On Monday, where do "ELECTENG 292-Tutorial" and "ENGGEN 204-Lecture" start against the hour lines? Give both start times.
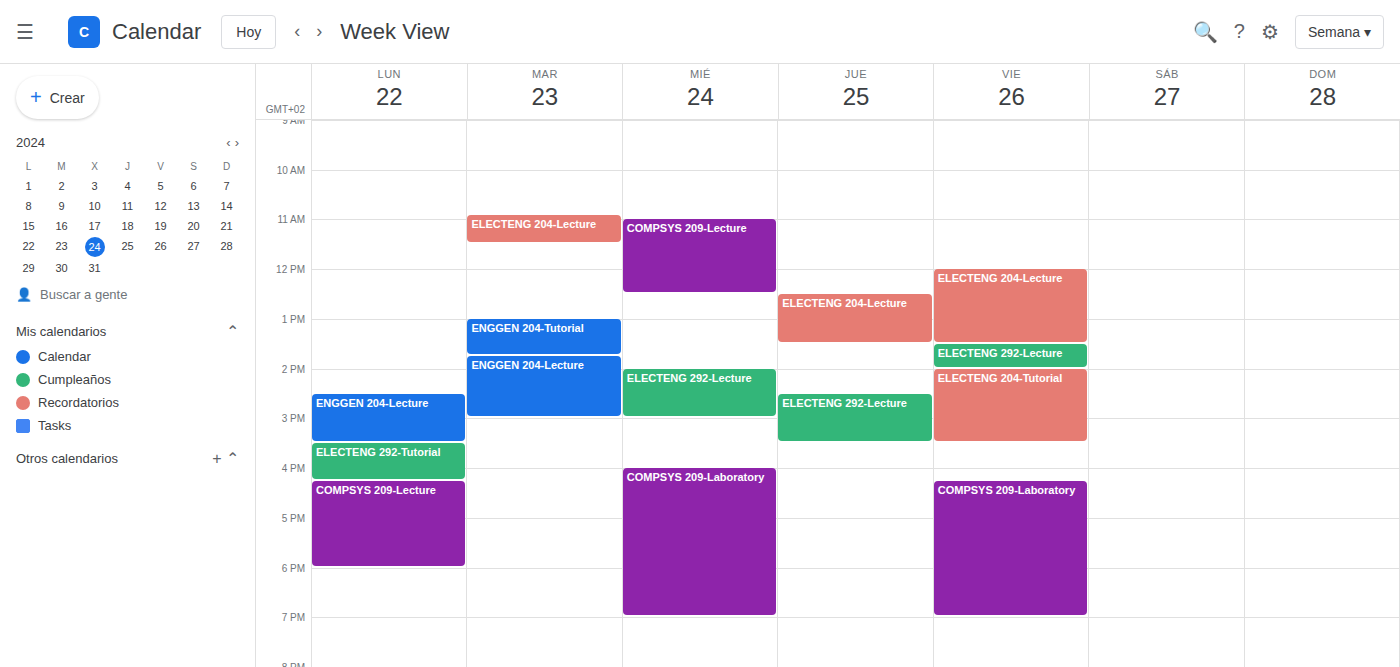
"ELECTENG 292-Tutorial": 3:30 PM, halfway between the 3 PM and 4 PM lines. "ENGGEN 204-Lecture": 2:30 PM, halfway between the 2 PM and 3 PM lines.